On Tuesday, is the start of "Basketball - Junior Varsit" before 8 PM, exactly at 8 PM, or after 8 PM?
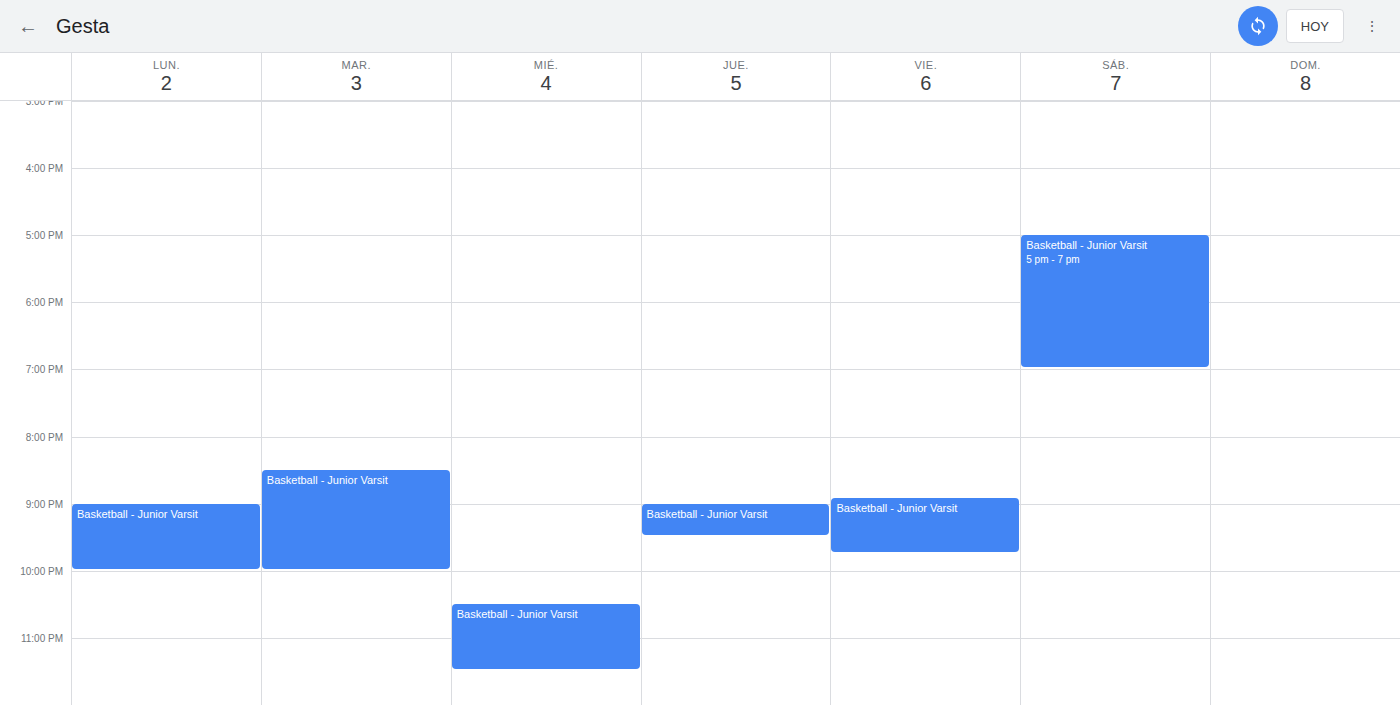
8:30 PM -- after 8 PM, 30 minutes below the 8 PM line.